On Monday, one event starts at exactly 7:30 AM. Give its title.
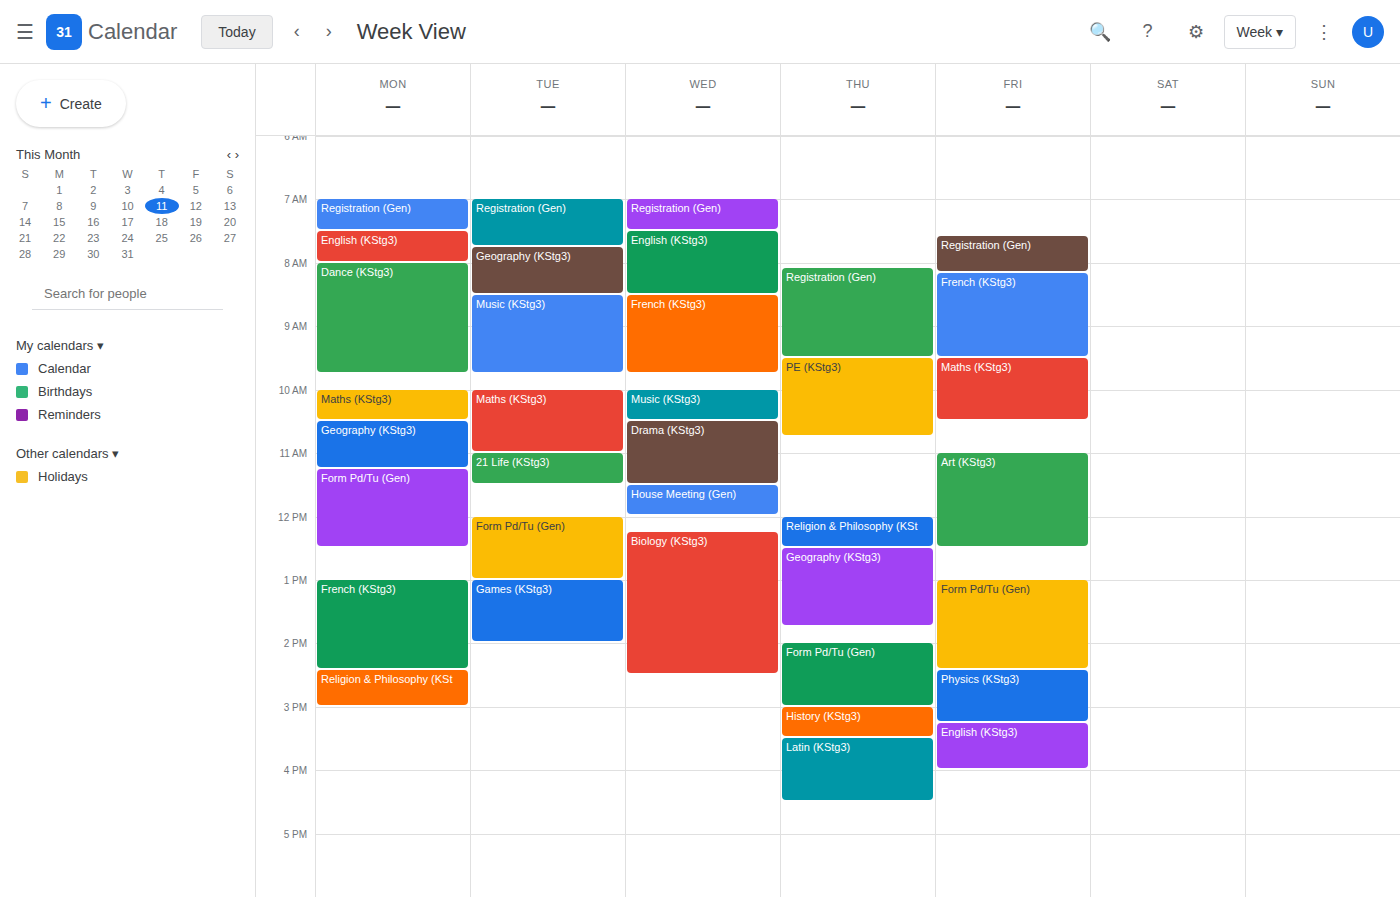
"English (KStg3)"